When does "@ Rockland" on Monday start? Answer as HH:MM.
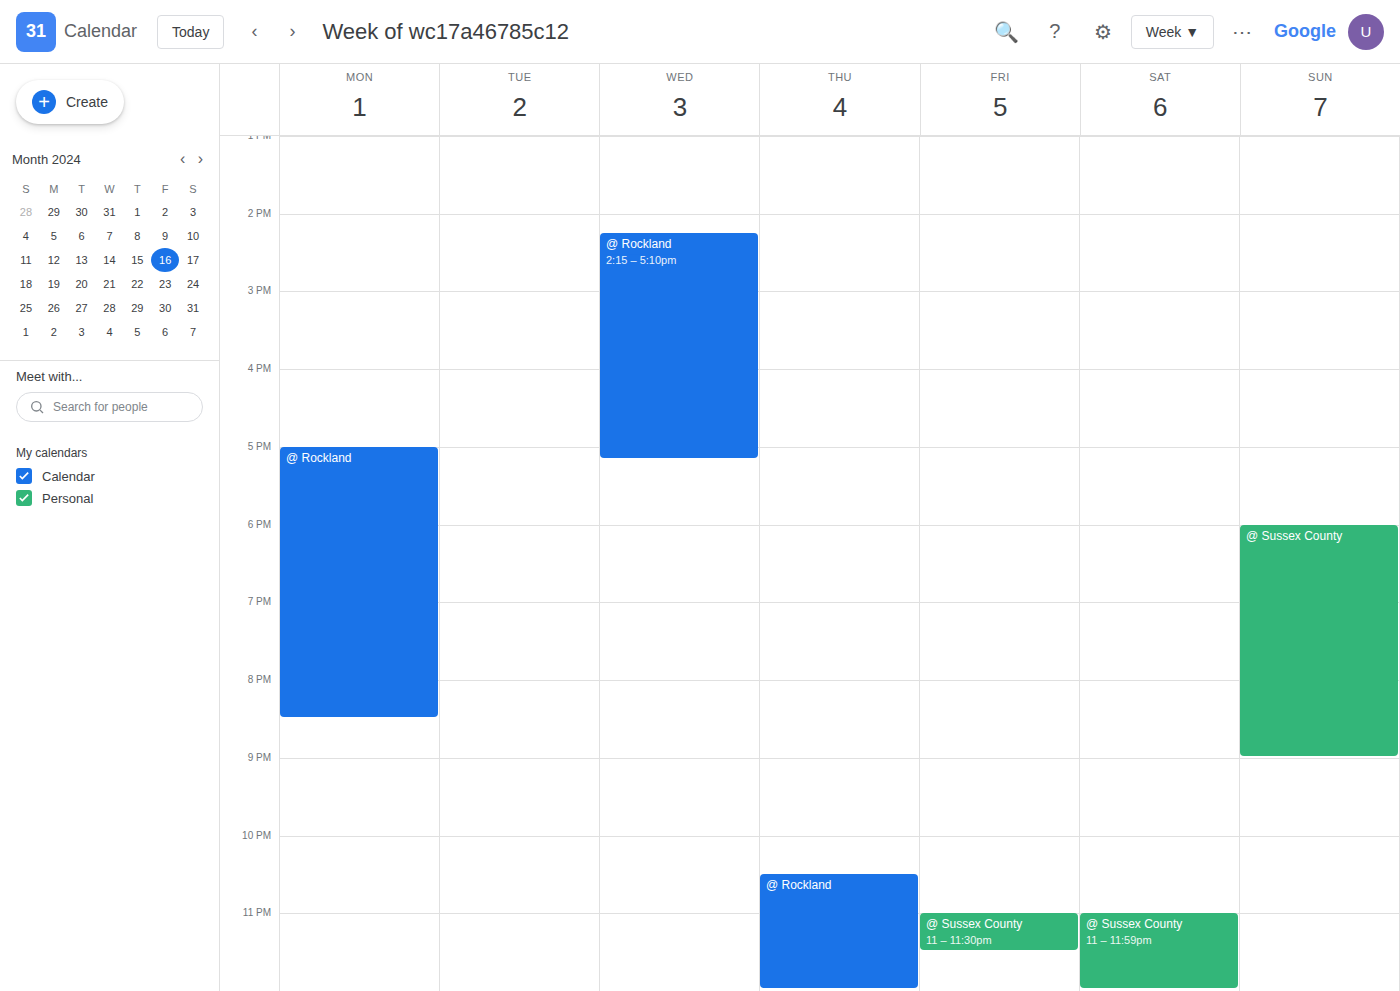
17:00